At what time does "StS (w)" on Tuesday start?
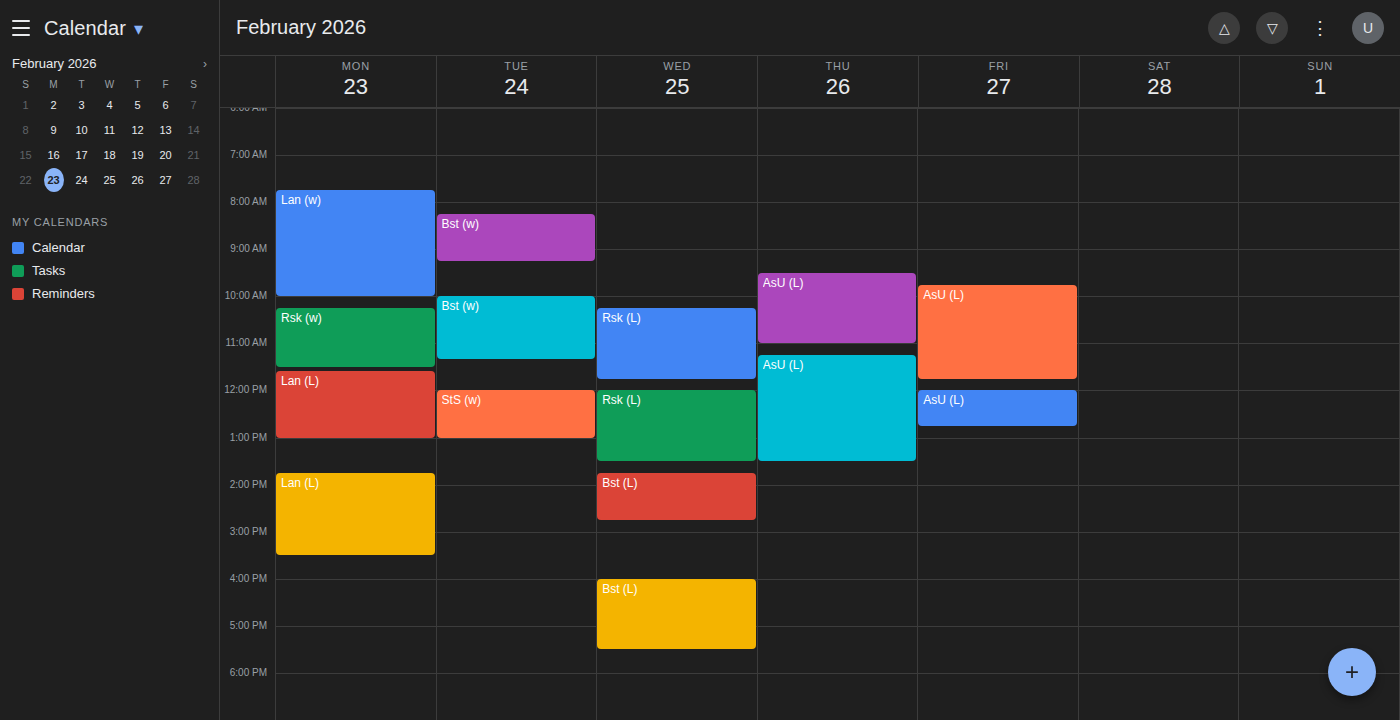
12:00 PM